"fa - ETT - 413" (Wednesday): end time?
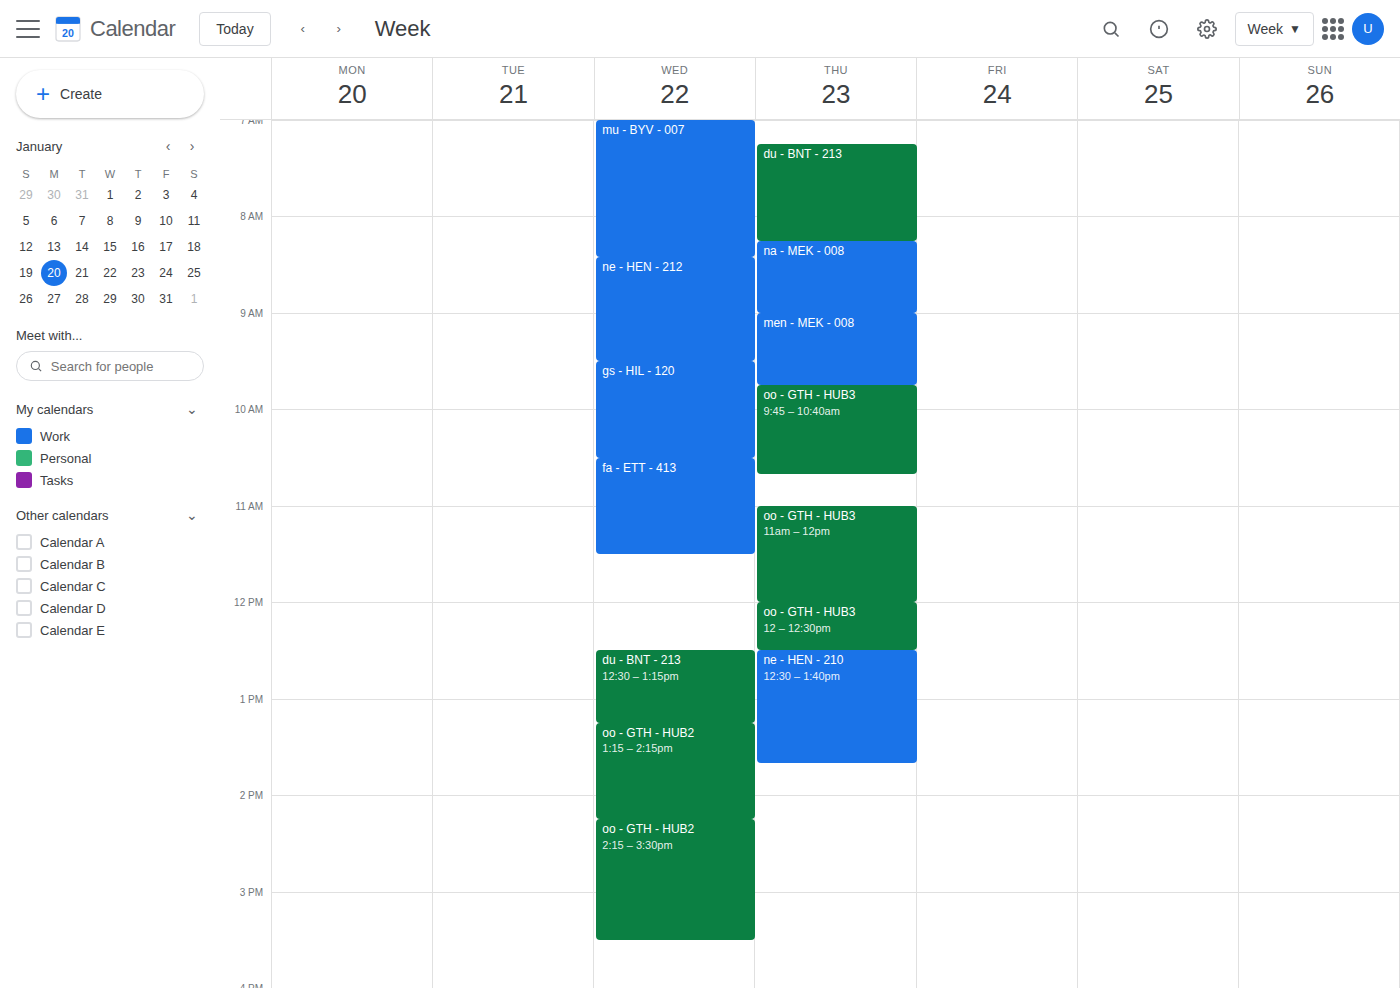
11:30 AM